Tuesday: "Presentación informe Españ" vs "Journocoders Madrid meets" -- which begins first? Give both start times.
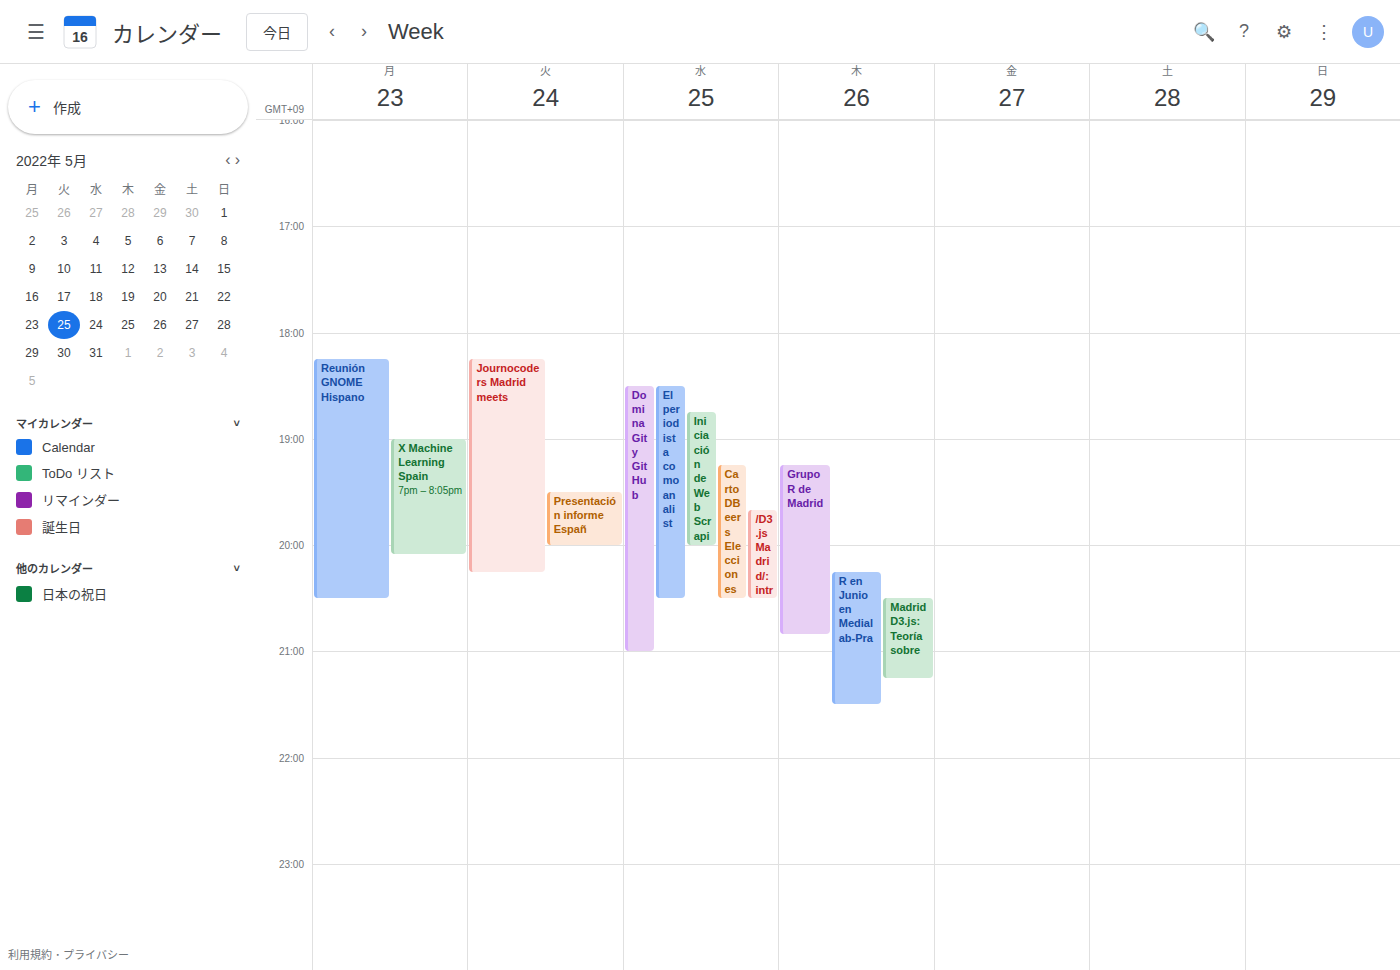
"Journocoders Madrid meets" 6:15 PM; "Presentación informe Españ" 7:30 PM.